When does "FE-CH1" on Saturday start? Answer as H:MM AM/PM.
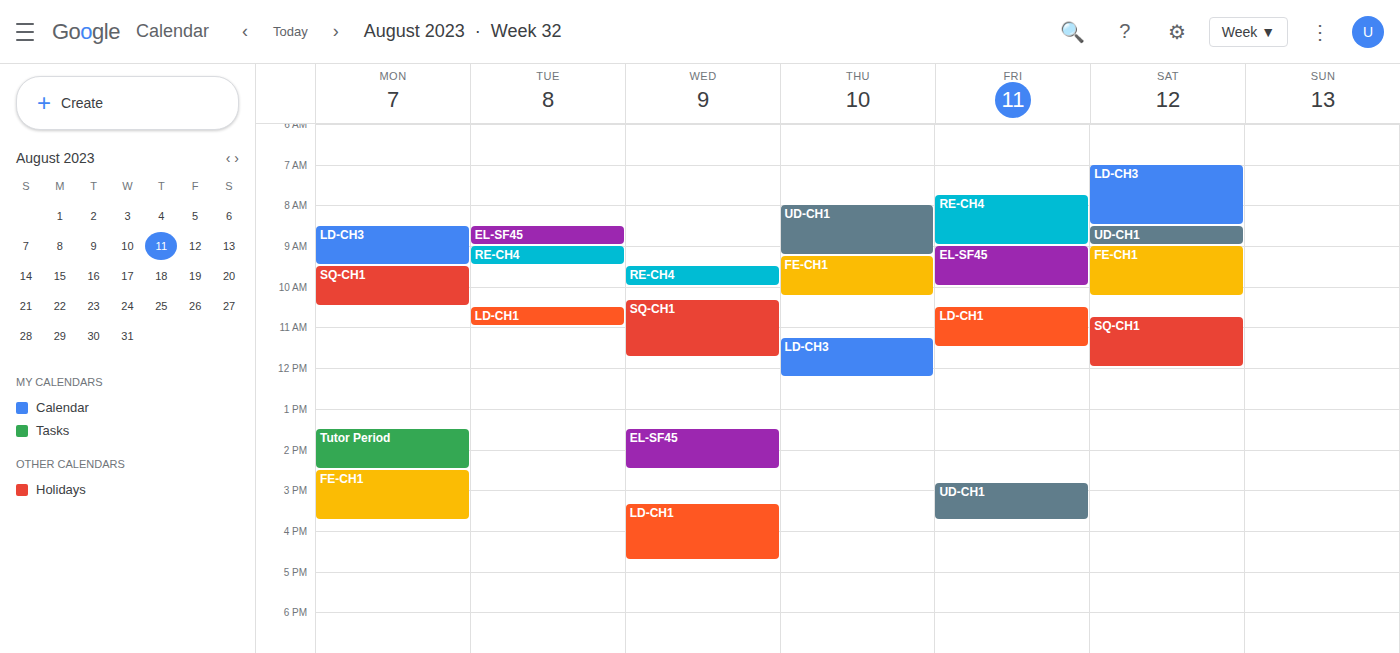
9:00 AM